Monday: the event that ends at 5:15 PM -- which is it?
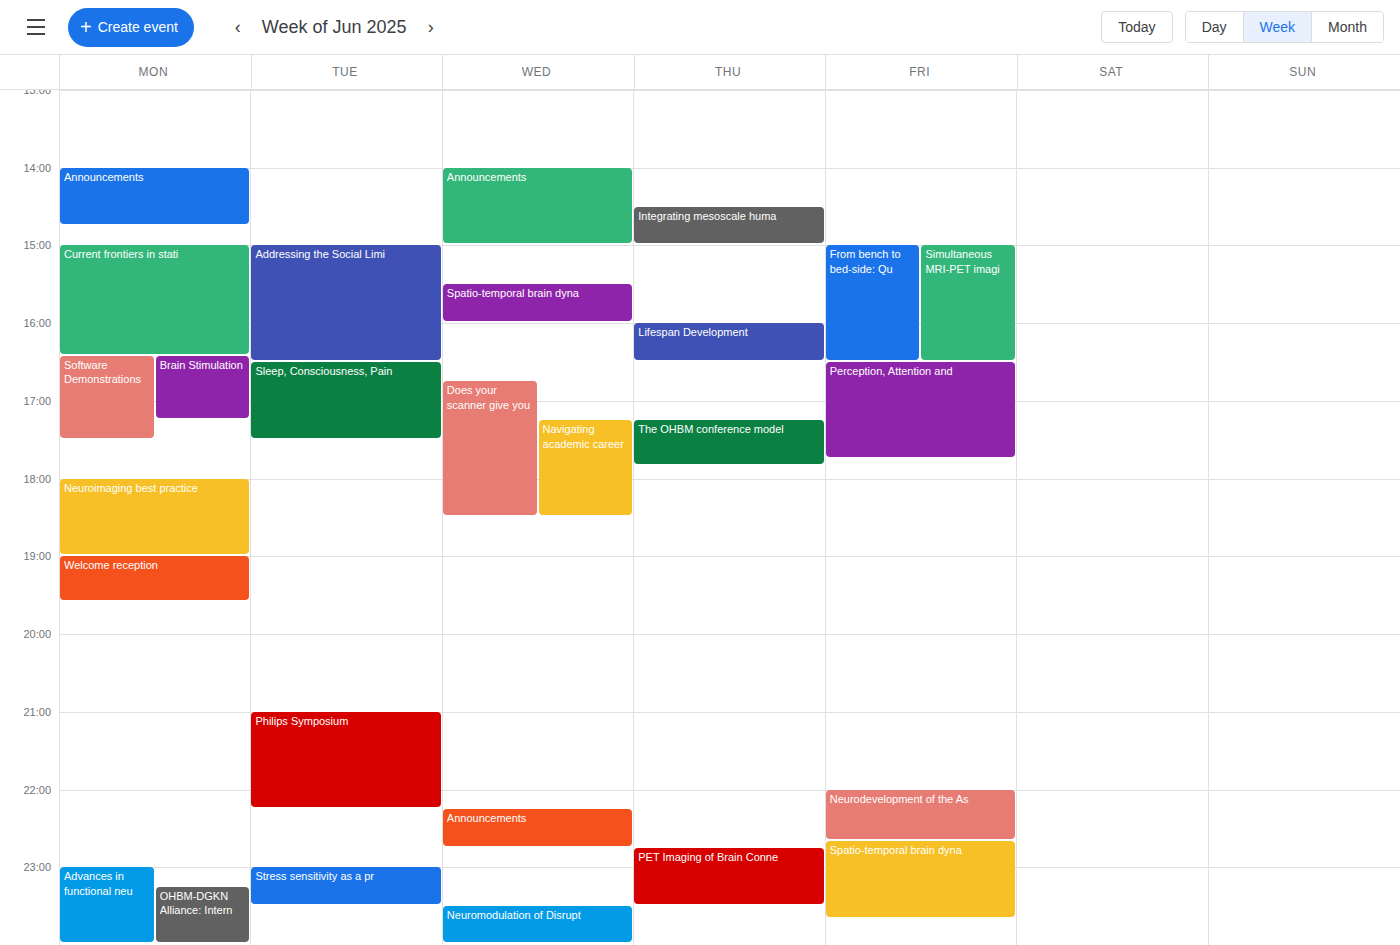
"Brain Stimulation"